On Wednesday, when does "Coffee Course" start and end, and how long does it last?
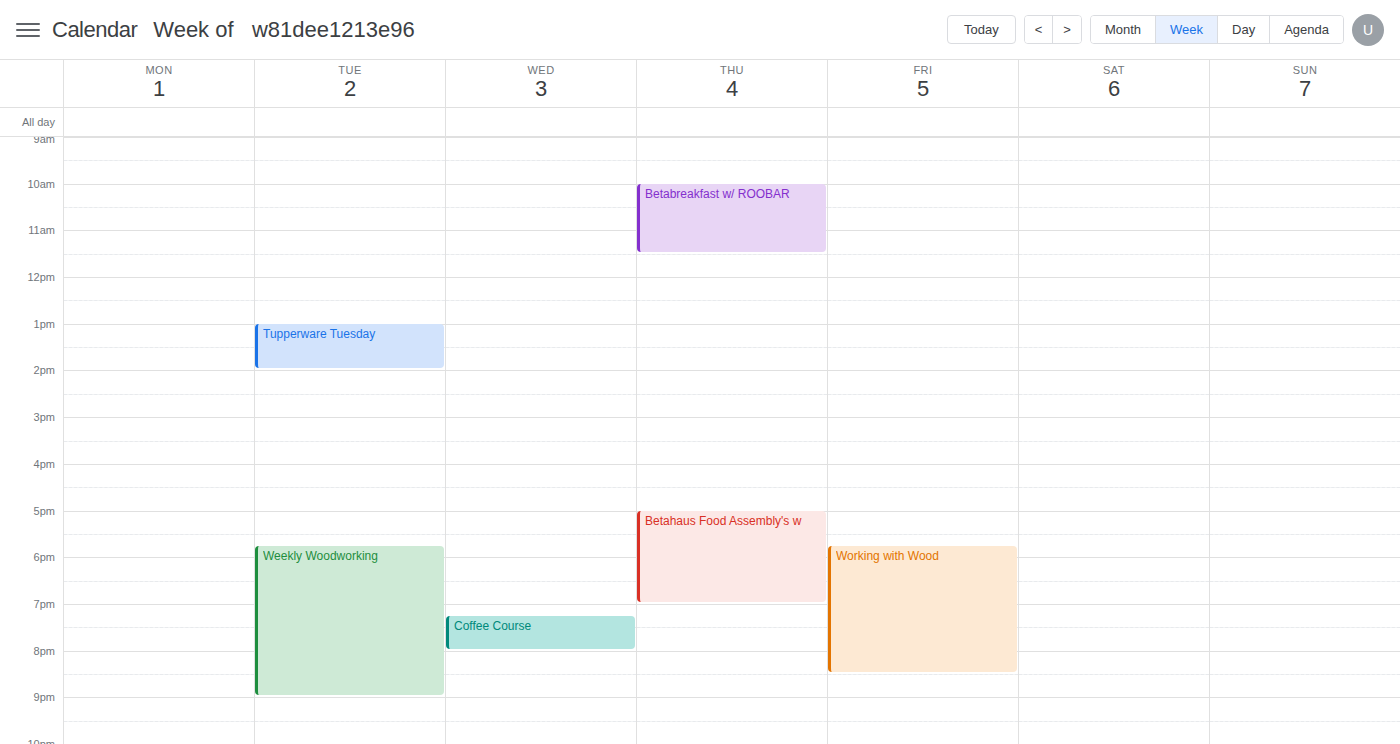
7:15 PM to 8:00 PM, 45 minutes